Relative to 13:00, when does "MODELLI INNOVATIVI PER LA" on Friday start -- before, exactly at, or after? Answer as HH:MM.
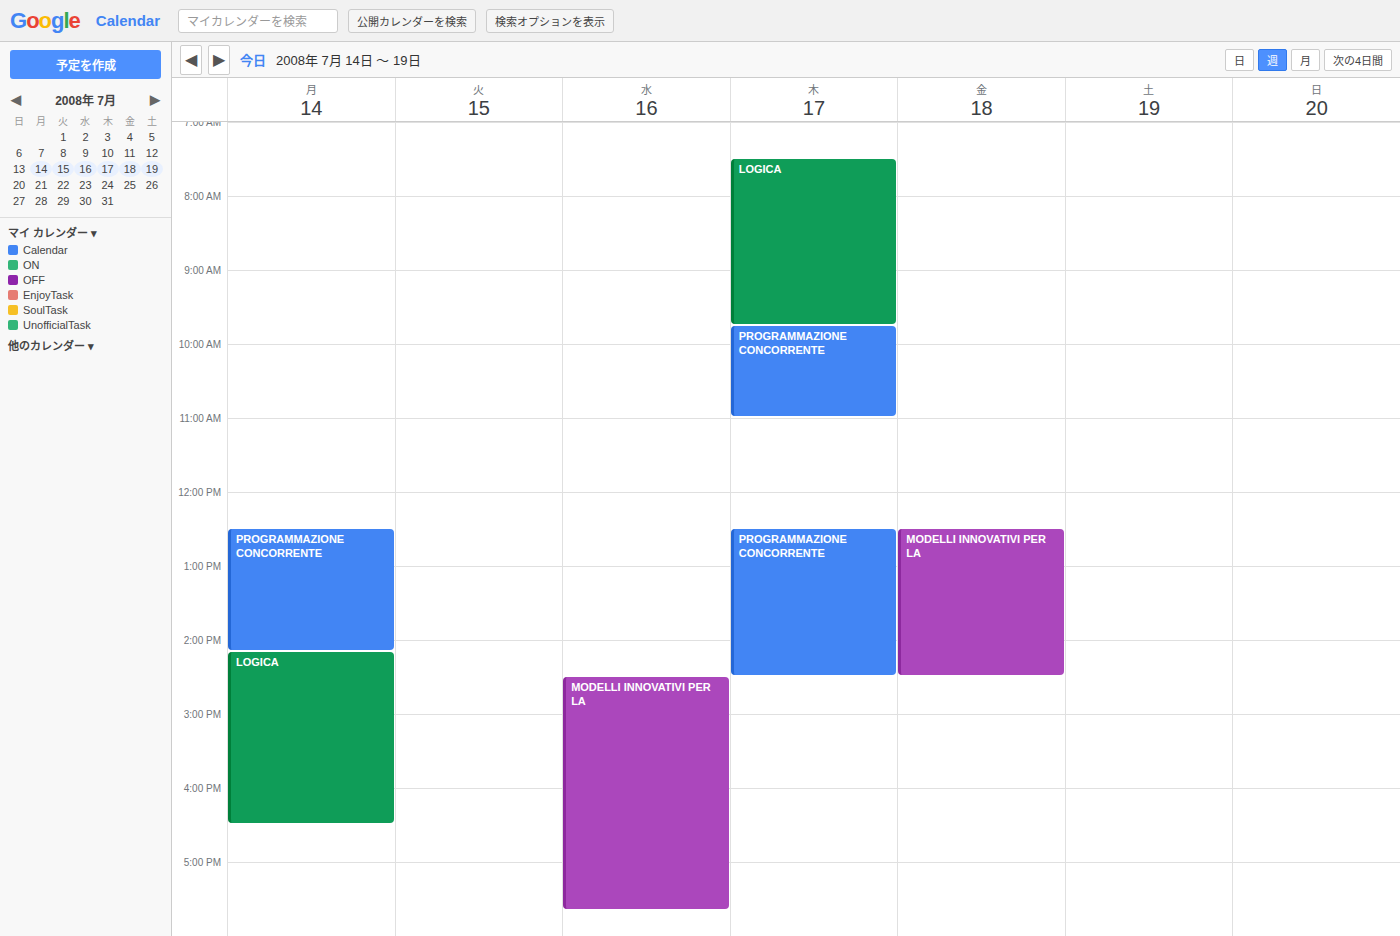
12:30 -- before 13:00, 30 minutes above the 13:00 line.